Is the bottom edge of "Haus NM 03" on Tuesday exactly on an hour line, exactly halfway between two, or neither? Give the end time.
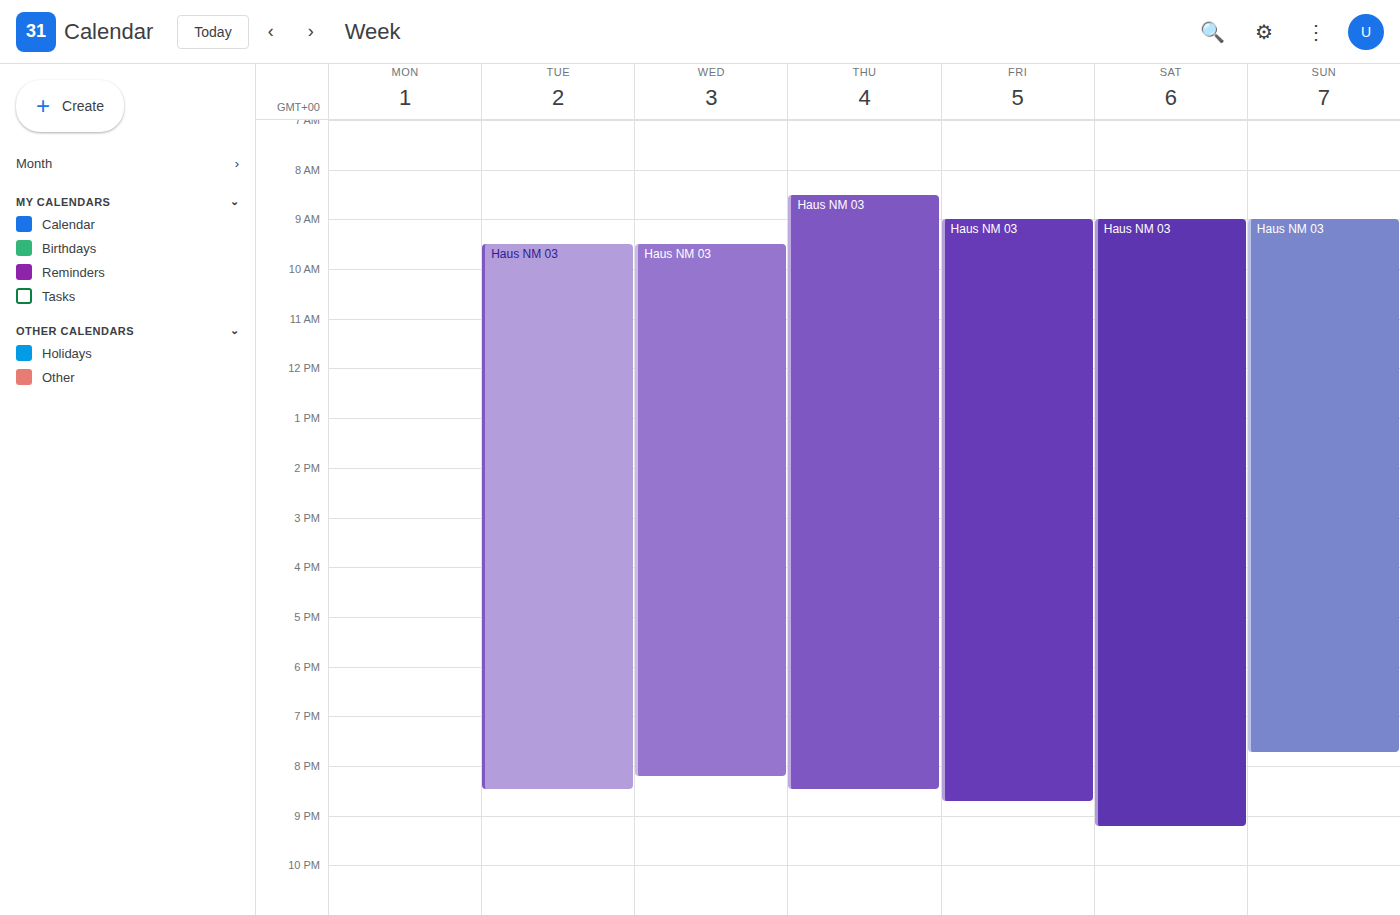
20:30 -- halfway between the 20:00 and 21:00 lines.